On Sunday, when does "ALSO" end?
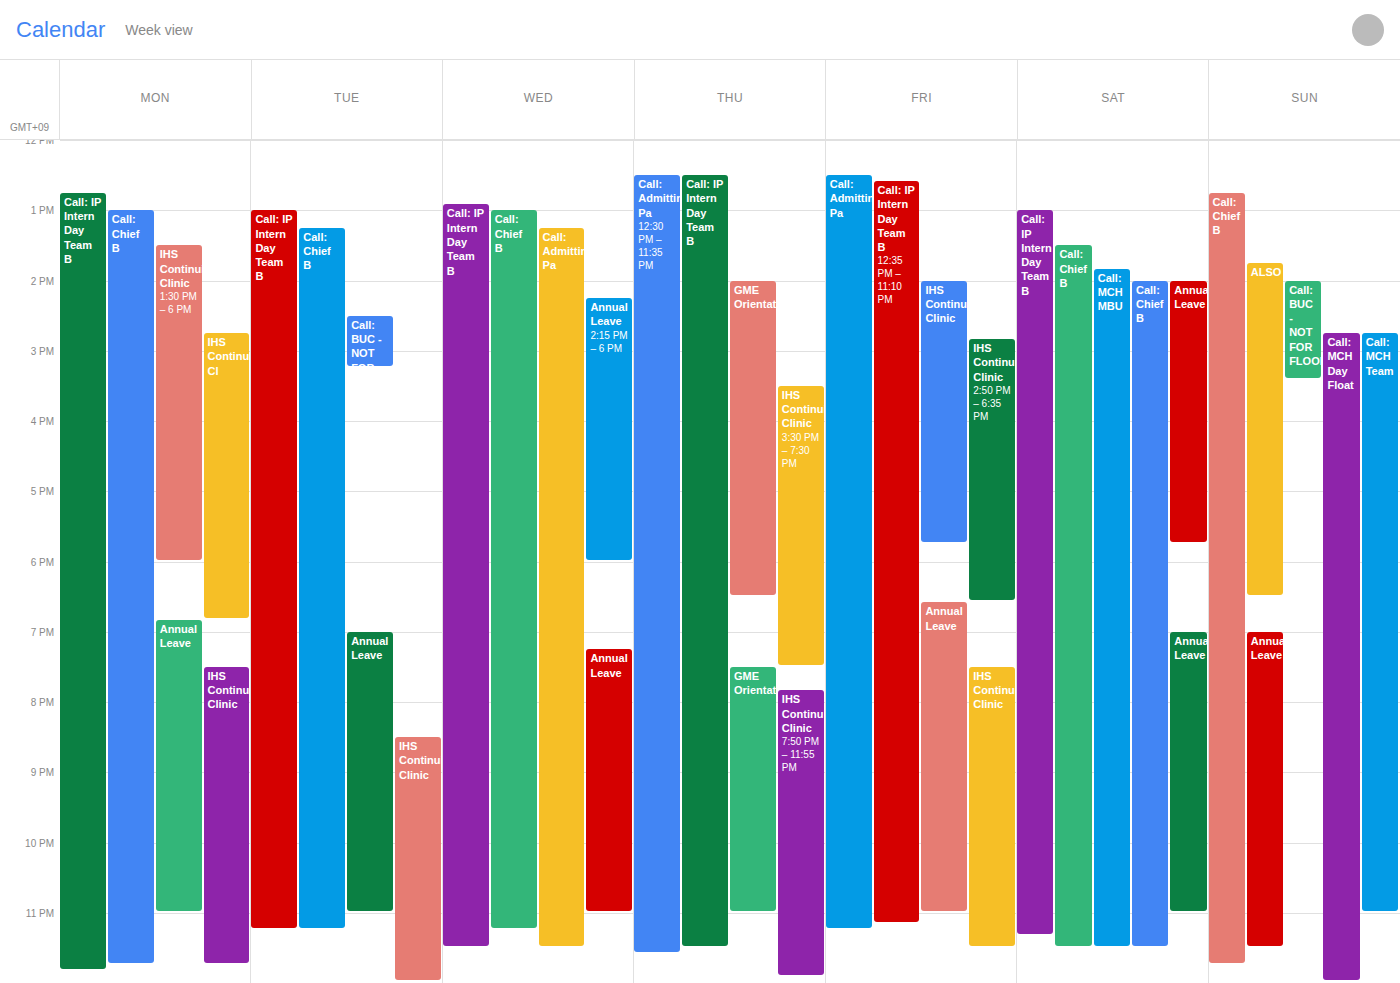
6:30 PM